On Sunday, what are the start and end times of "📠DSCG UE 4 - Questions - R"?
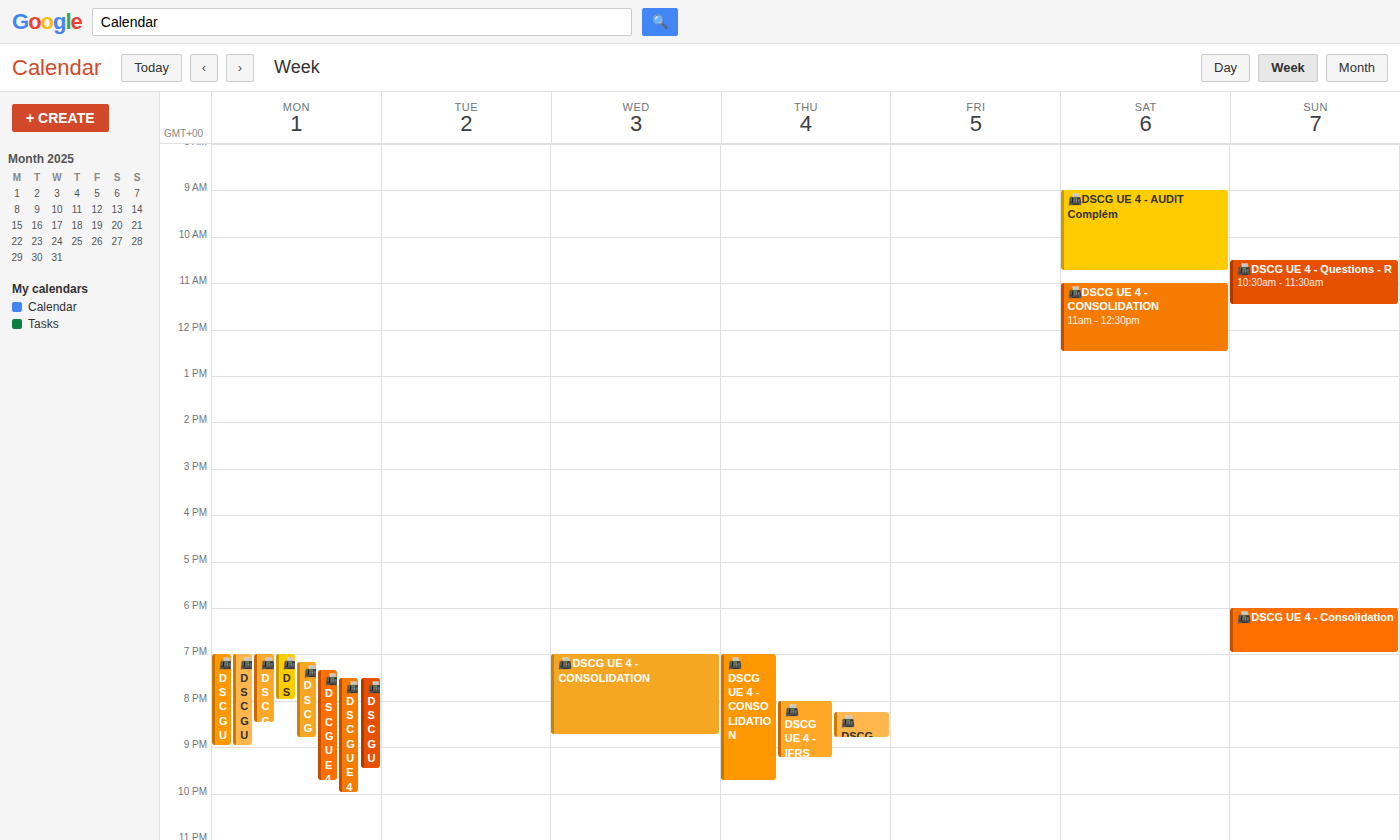
10:30 AM to 11:30 AM